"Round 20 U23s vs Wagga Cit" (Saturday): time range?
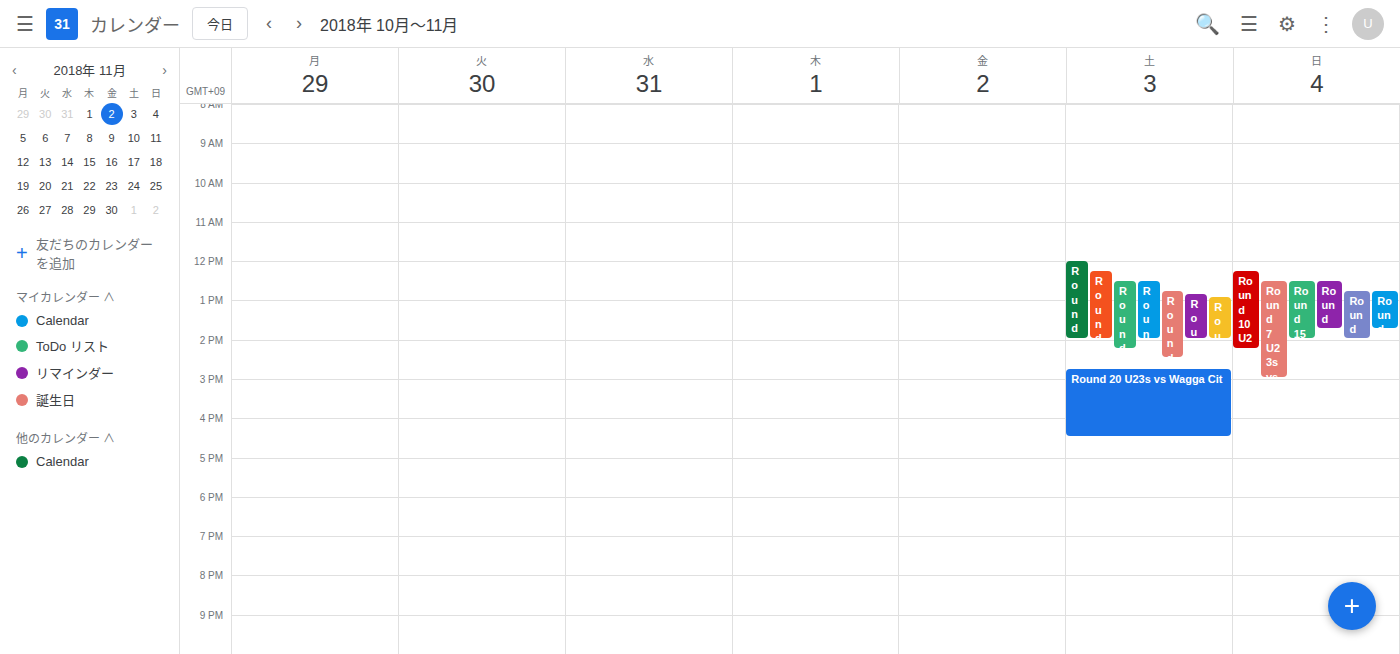
2:45 PM to 4:30 PM